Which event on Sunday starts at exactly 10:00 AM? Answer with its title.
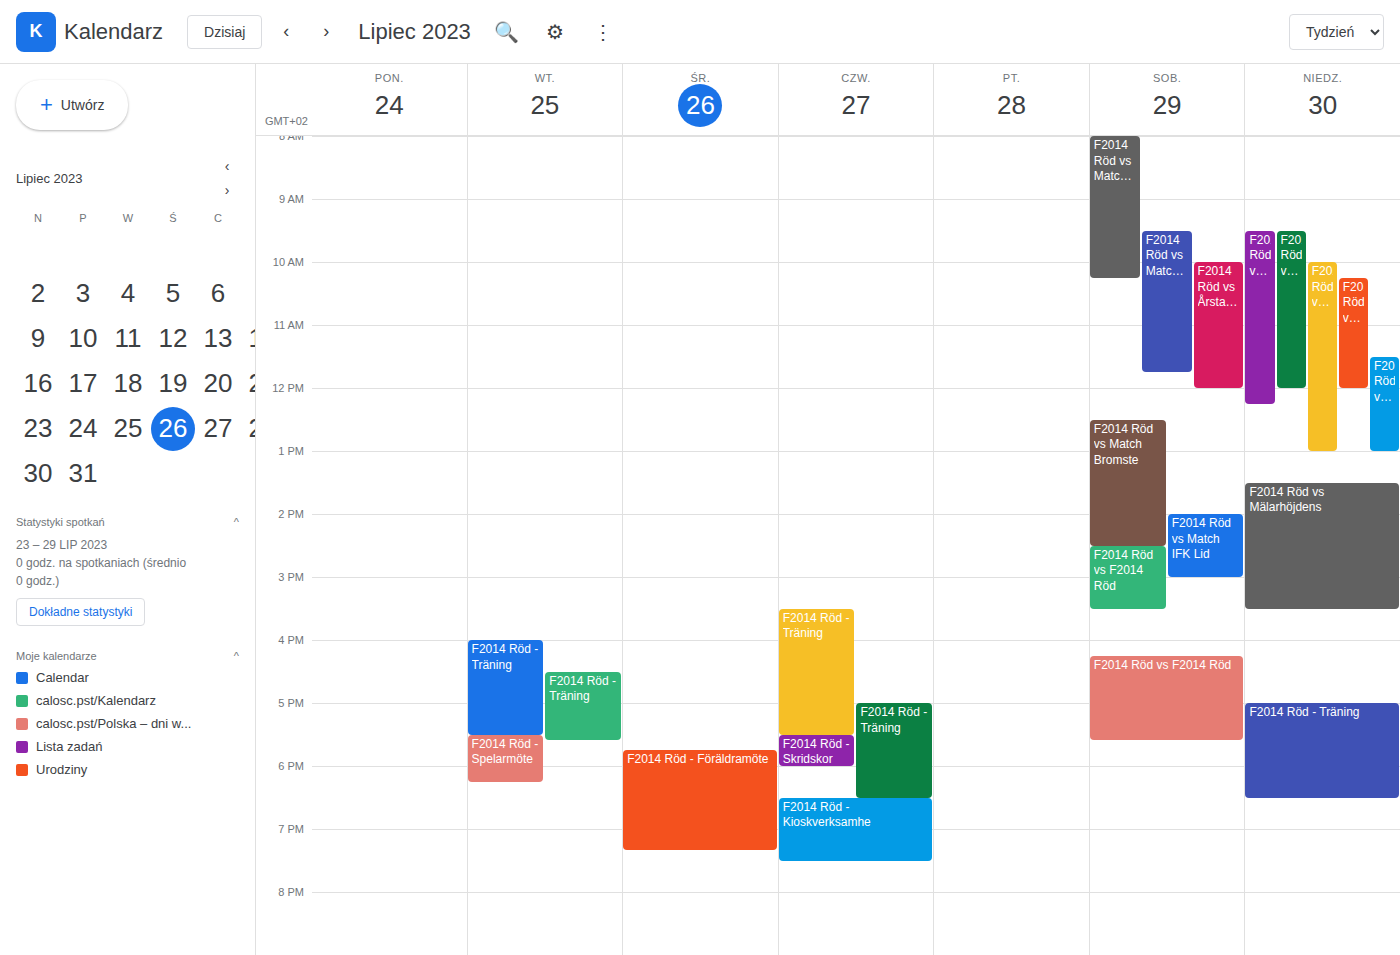
"F2014 Röd vs Sköndals IK F"